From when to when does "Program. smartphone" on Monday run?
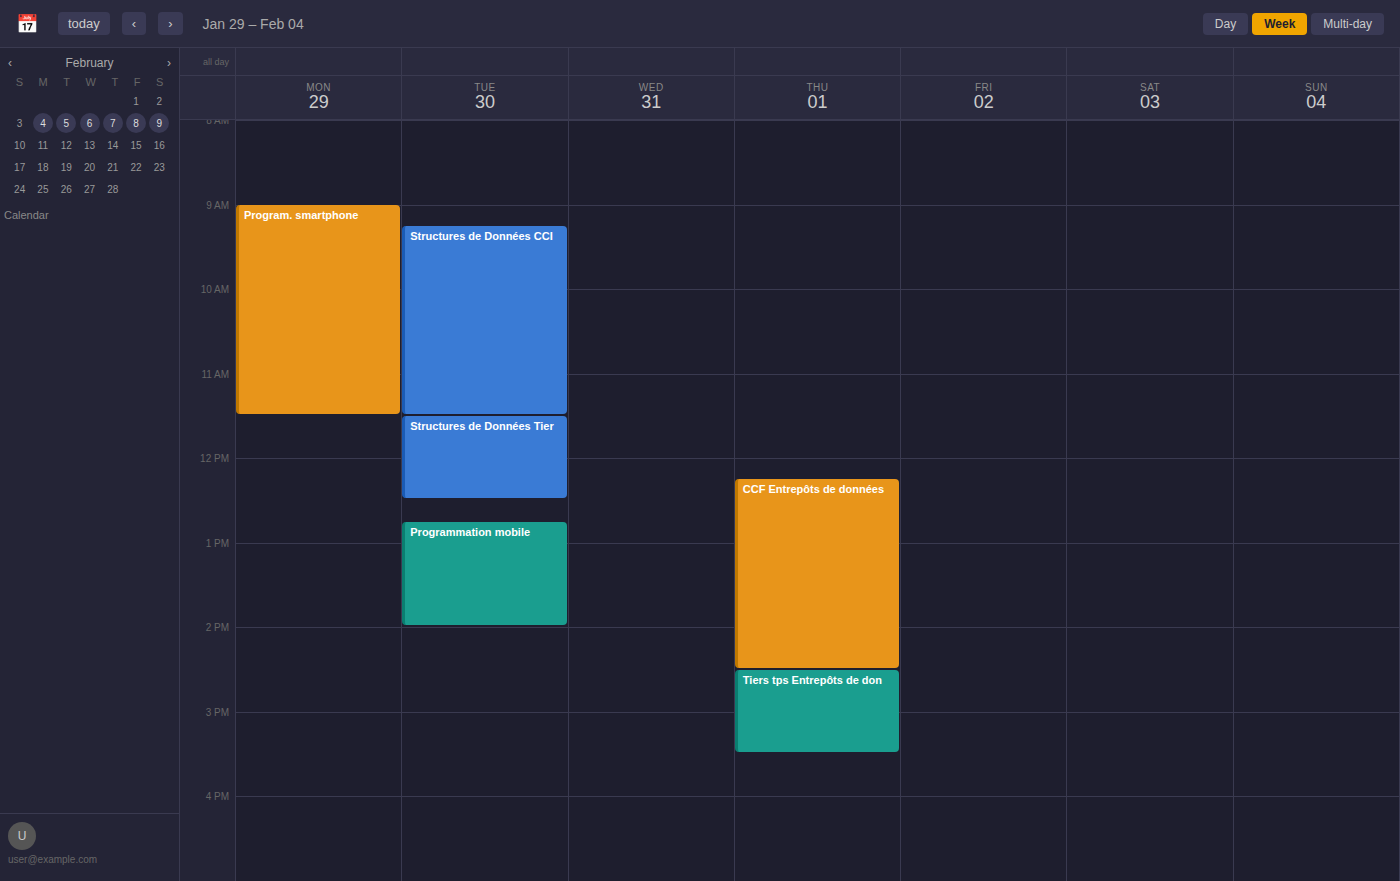
9:00 AM to 11:30 AM